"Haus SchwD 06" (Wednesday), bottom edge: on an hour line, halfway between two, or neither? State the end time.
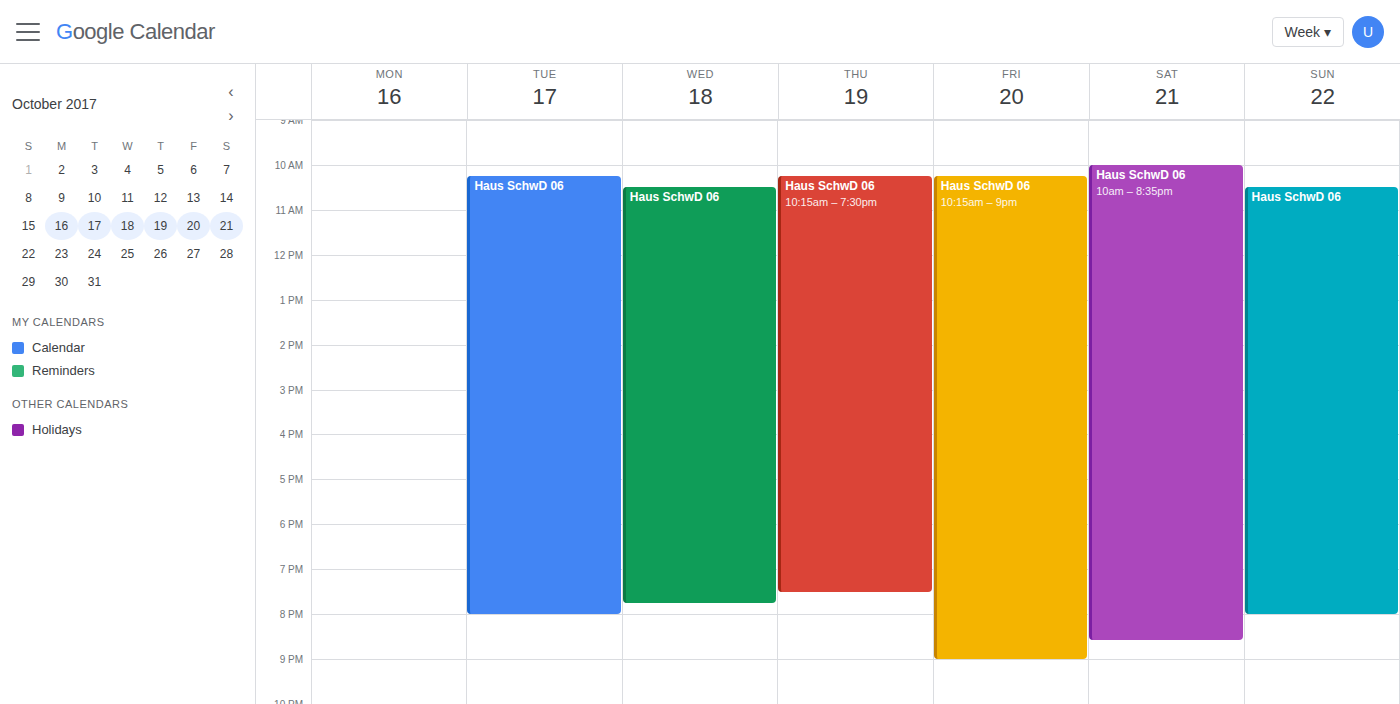
7:45 PM -- neither: three quarters of the way from the 7 PM line to the 8 PM line.